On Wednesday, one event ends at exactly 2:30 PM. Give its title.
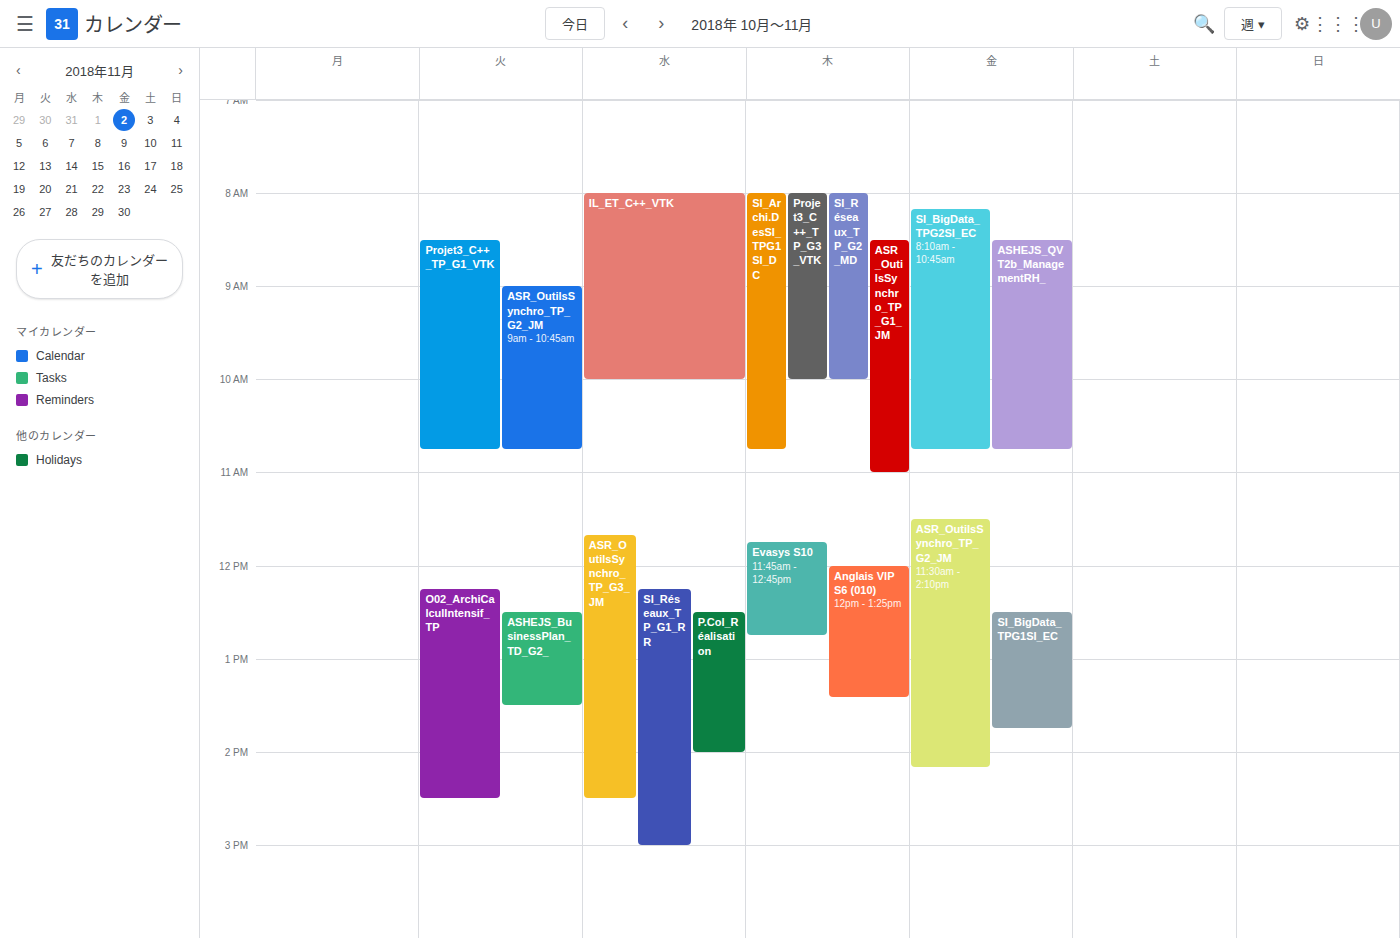
"ASR_OutilsSynchro_TP_G3_JM"